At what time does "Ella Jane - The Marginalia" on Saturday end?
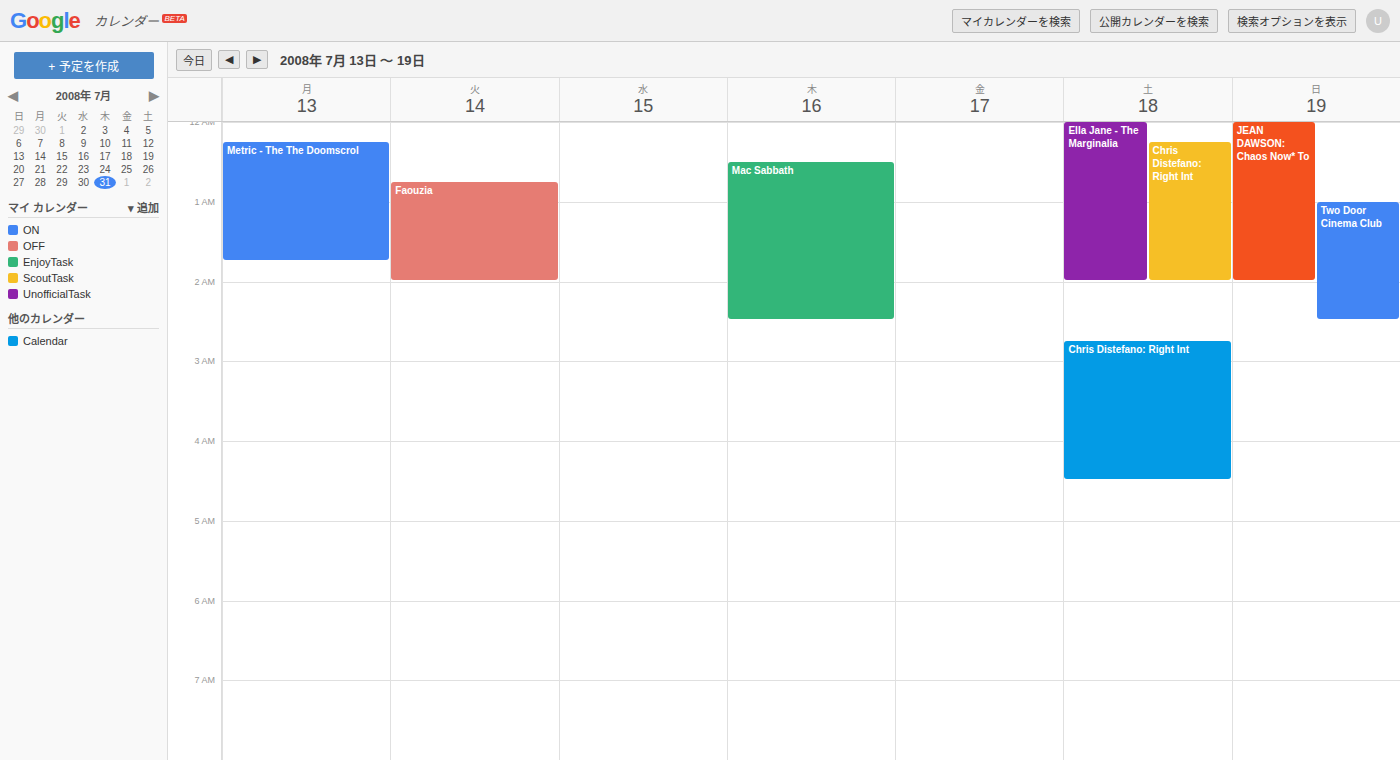
2:00 AM